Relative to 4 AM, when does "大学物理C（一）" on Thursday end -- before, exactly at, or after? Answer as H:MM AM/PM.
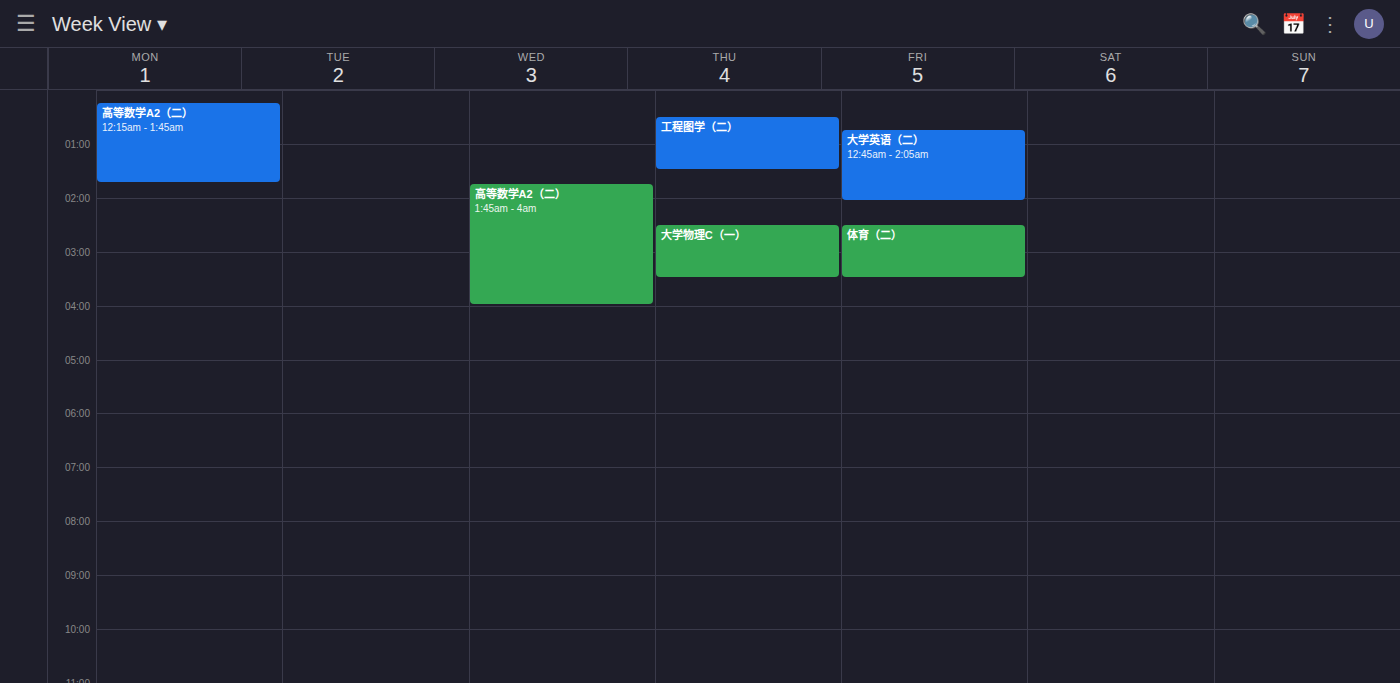
3:30 AM -- before 4 AM, 30 minutes above the 4 AM line.